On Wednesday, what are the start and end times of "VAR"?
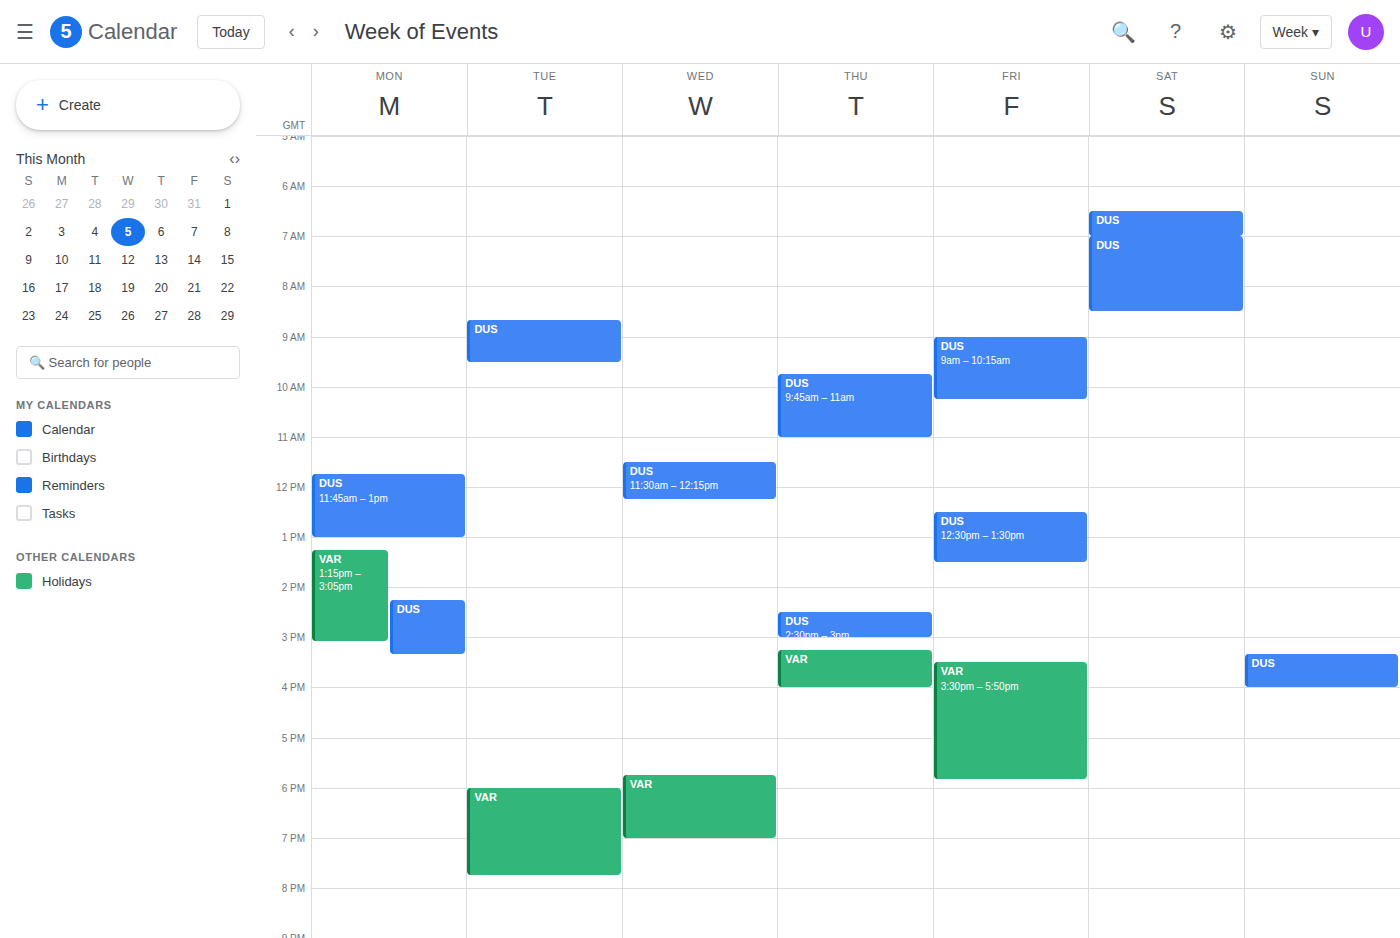
5:45 PM to 7:00 PM